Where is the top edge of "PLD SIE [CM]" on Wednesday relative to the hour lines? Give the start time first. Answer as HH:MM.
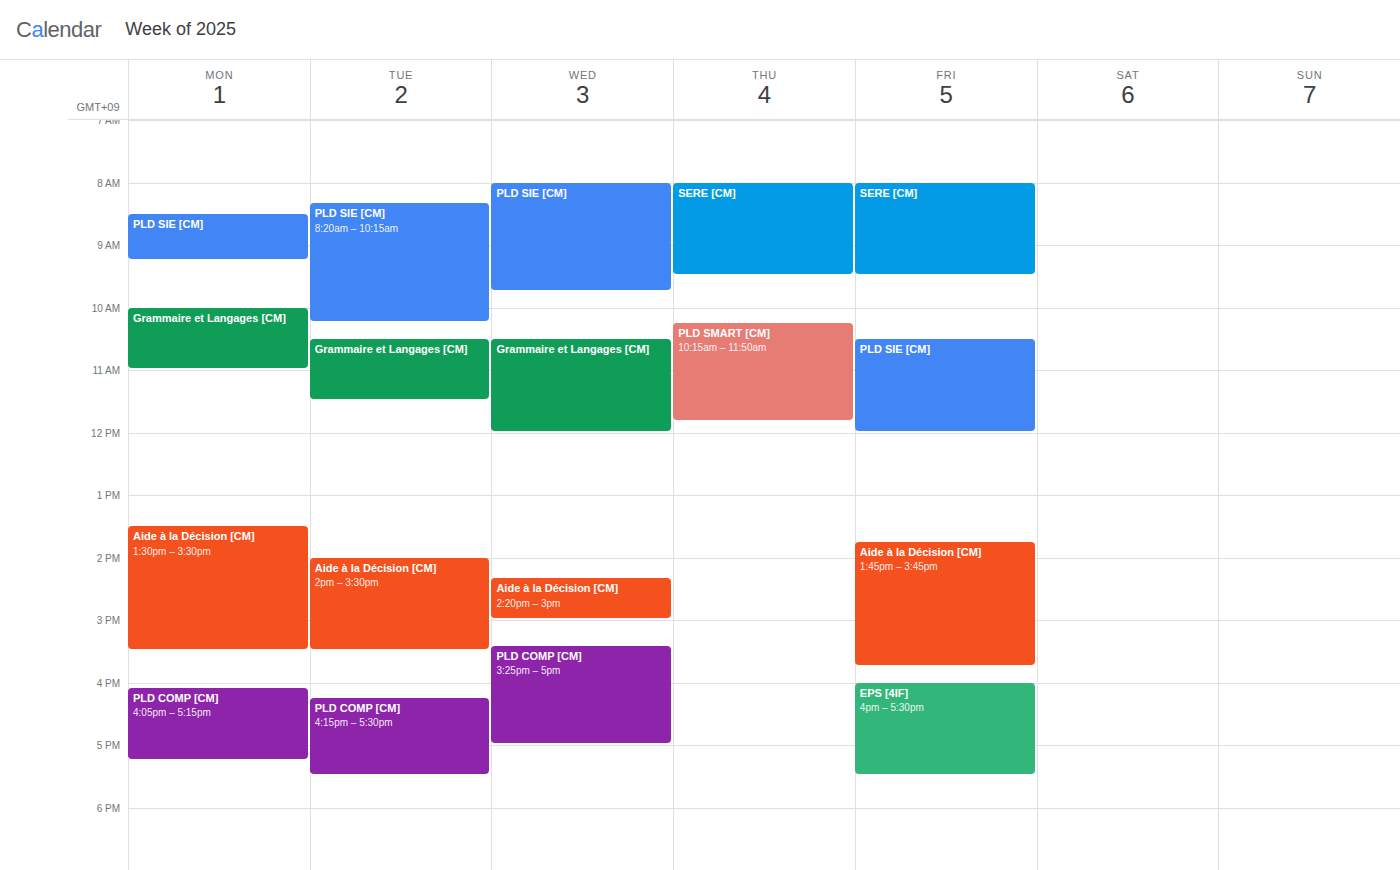
08:00 -- exactly on the 08:00 line.